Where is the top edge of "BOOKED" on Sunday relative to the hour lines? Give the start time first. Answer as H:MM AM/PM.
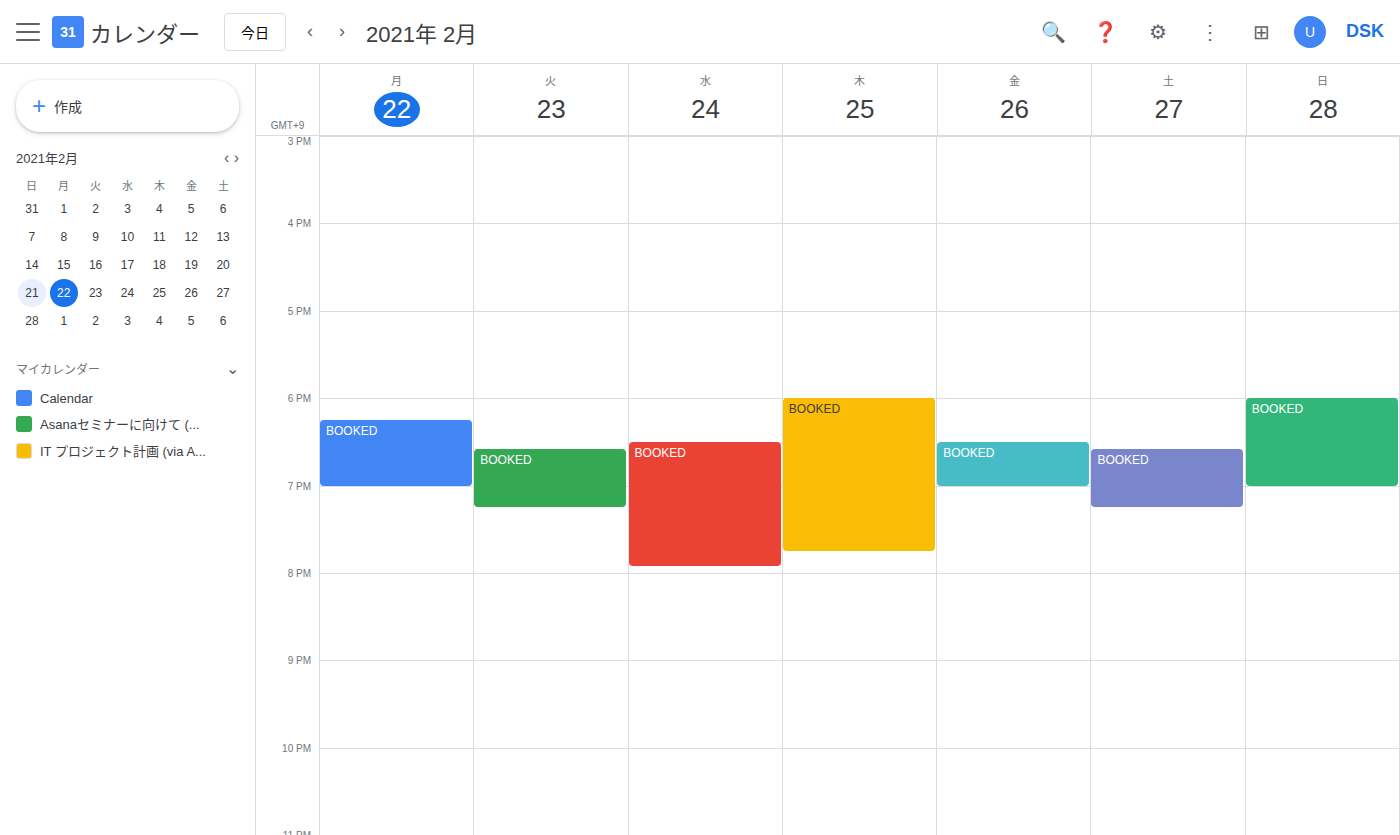
6:00 PM -- exactly on the 6 PM line.